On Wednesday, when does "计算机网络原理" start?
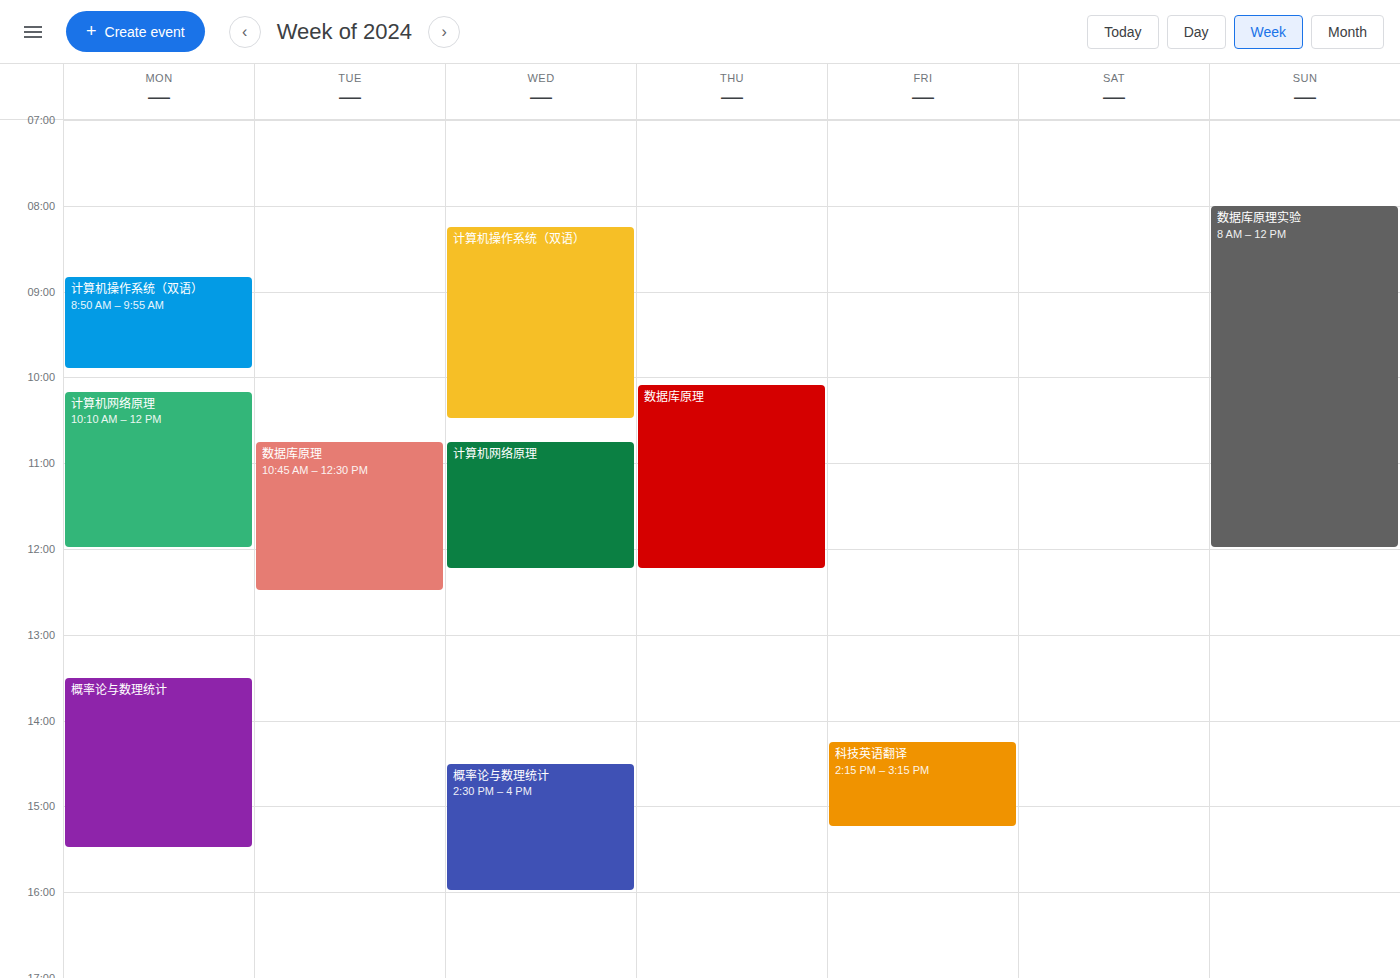
10:45 AM